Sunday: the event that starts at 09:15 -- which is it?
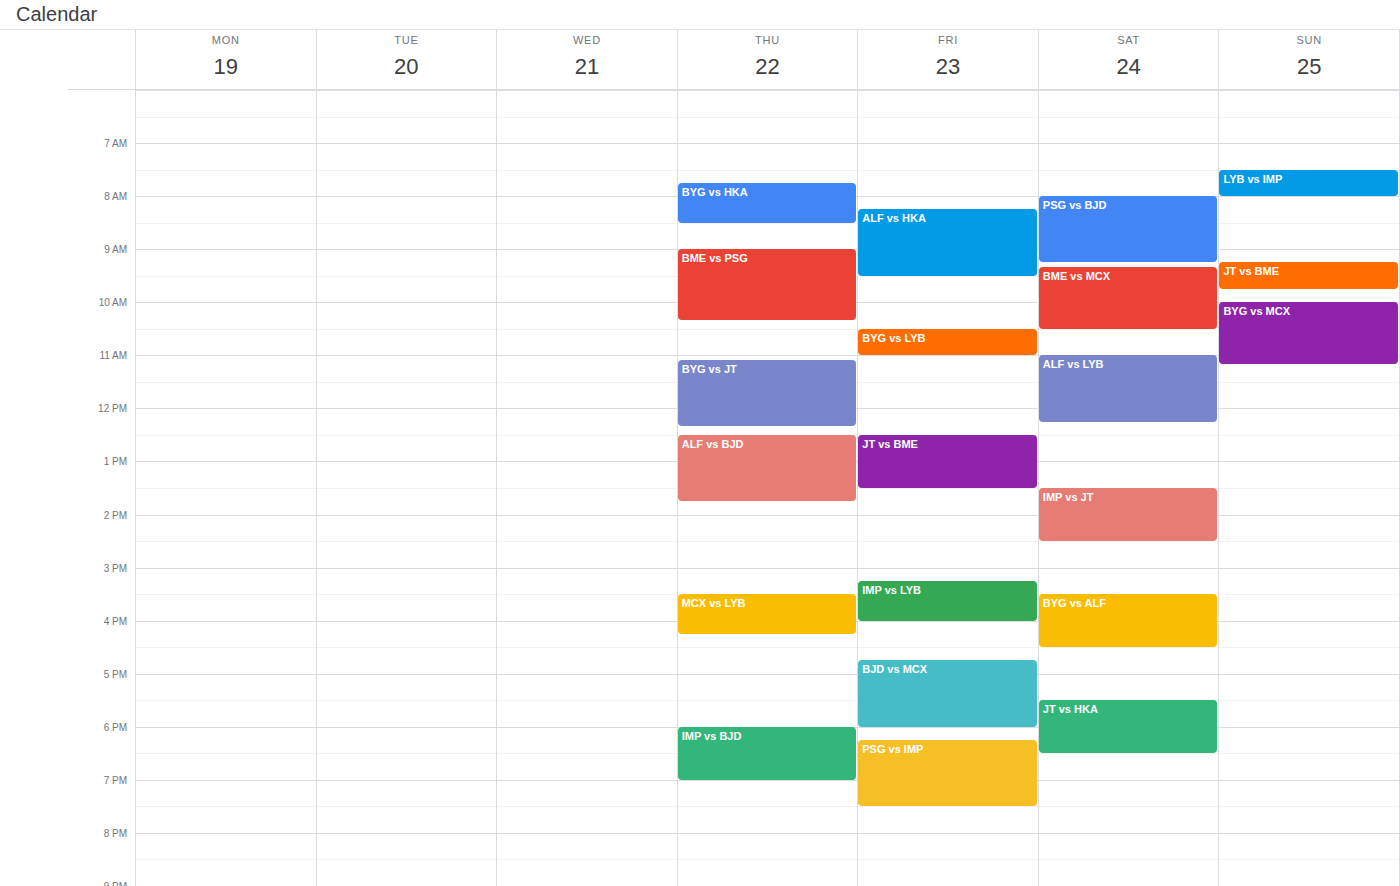
"JT vs BME"